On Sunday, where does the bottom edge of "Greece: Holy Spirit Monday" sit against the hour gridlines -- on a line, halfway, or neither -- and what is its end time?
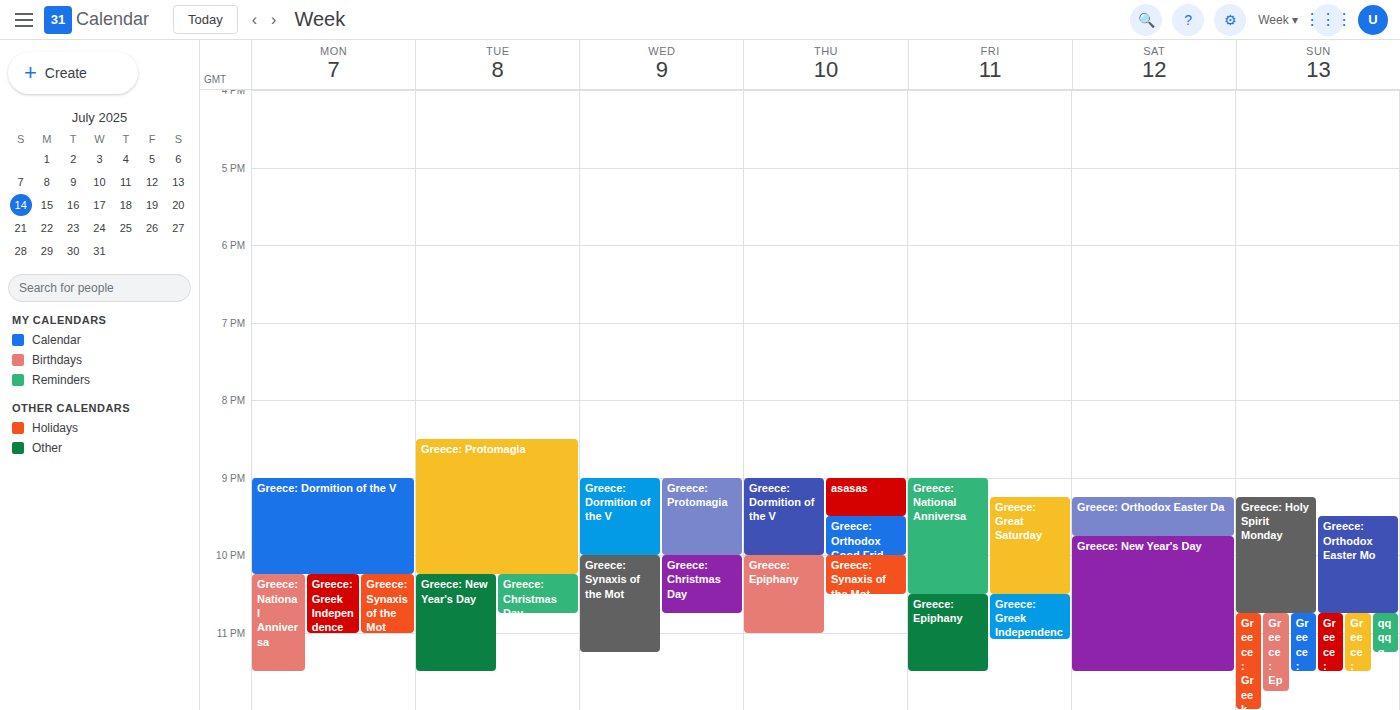
22:45 -- neither: three quarters of the way from the 22:00 line to the 23:00 line.